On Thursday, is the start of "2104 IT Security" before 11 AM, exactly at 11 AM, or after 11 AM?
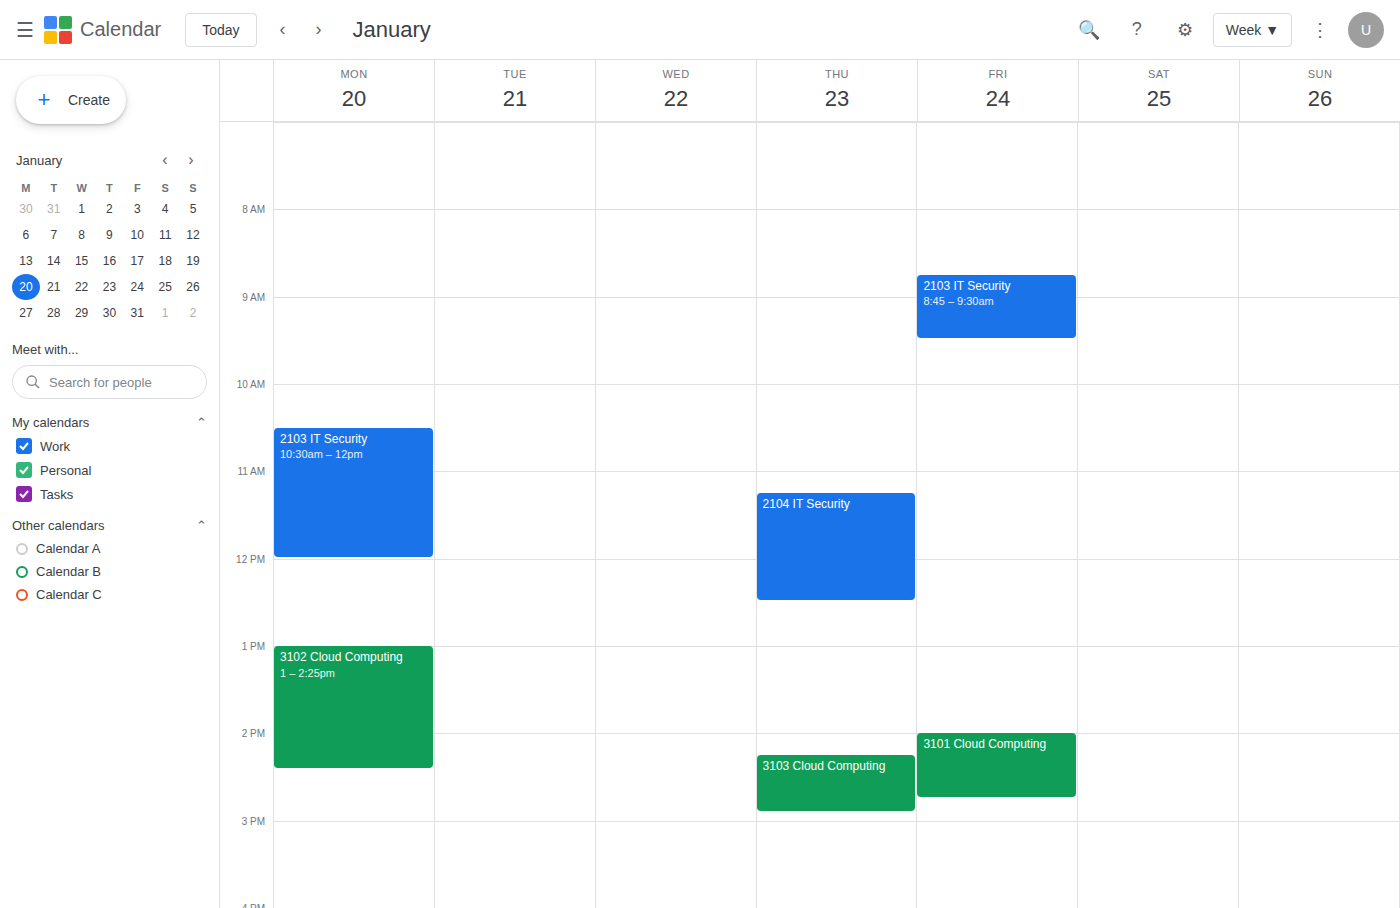
11:15 AM -- after 11 AM, 15 minutes below the 11 AM line.